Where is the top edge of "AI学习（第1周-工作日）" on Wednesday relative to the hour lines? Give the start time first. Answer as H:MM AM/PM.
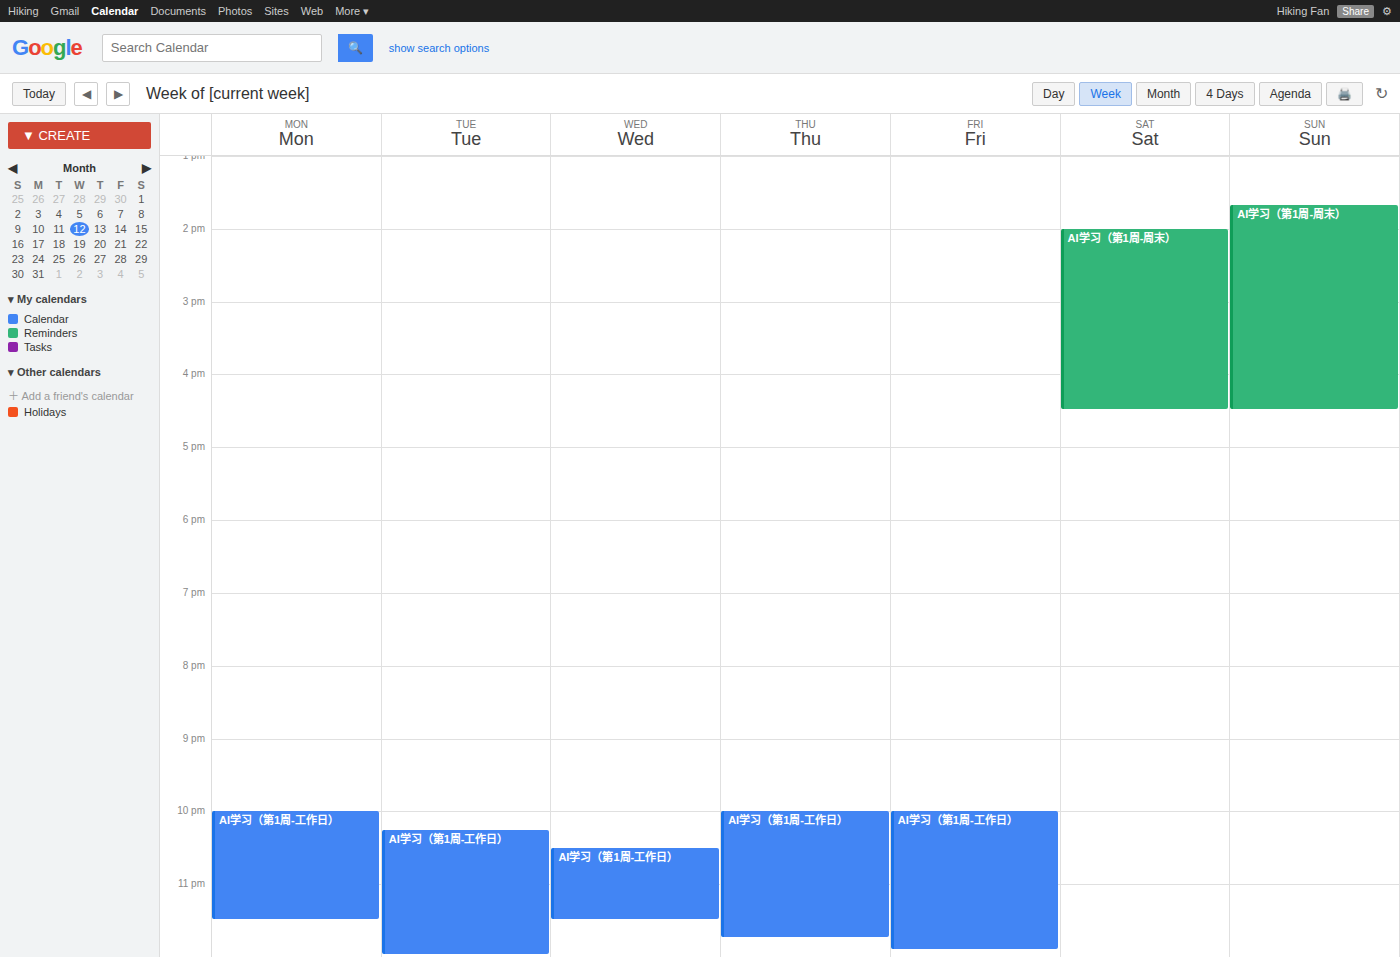
10:30 PM -- halfway between the 10 PM and 11 PM lines.